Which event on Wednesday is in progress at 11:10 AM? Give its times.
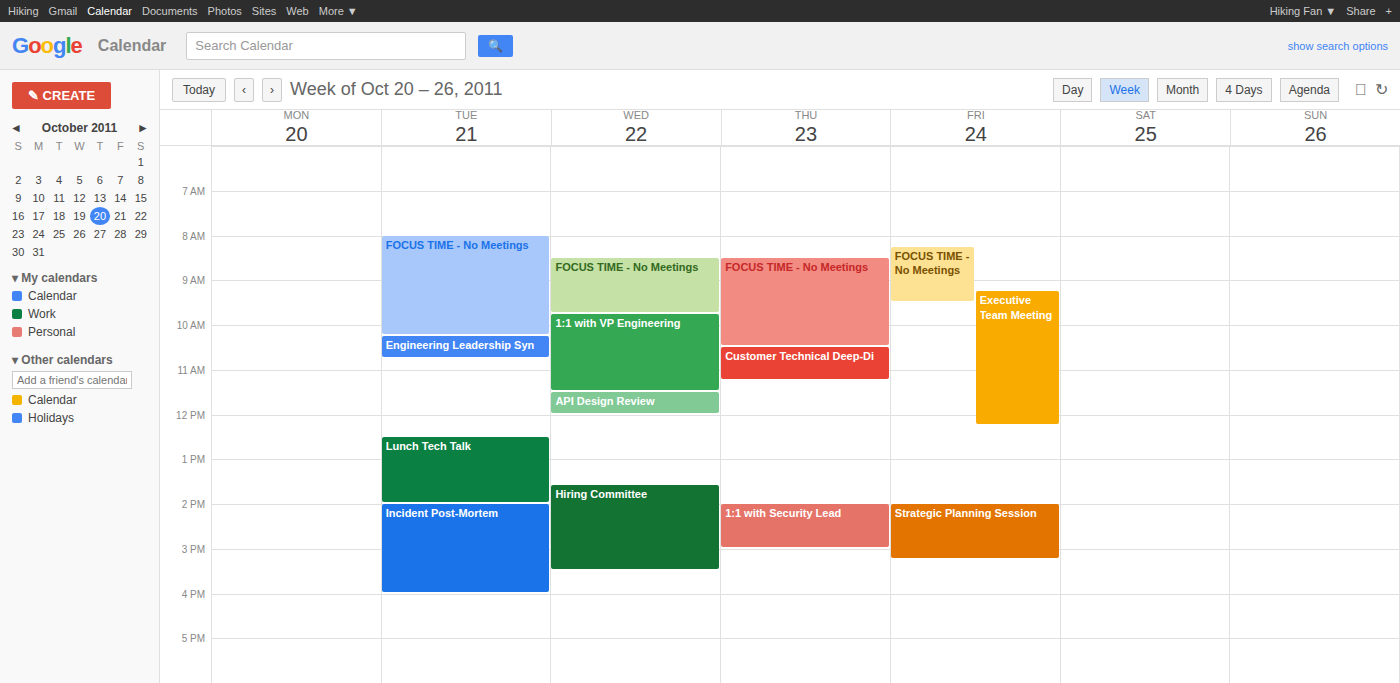
"1:1 with VP Engineering", 9:45 AM to 11:30 AM